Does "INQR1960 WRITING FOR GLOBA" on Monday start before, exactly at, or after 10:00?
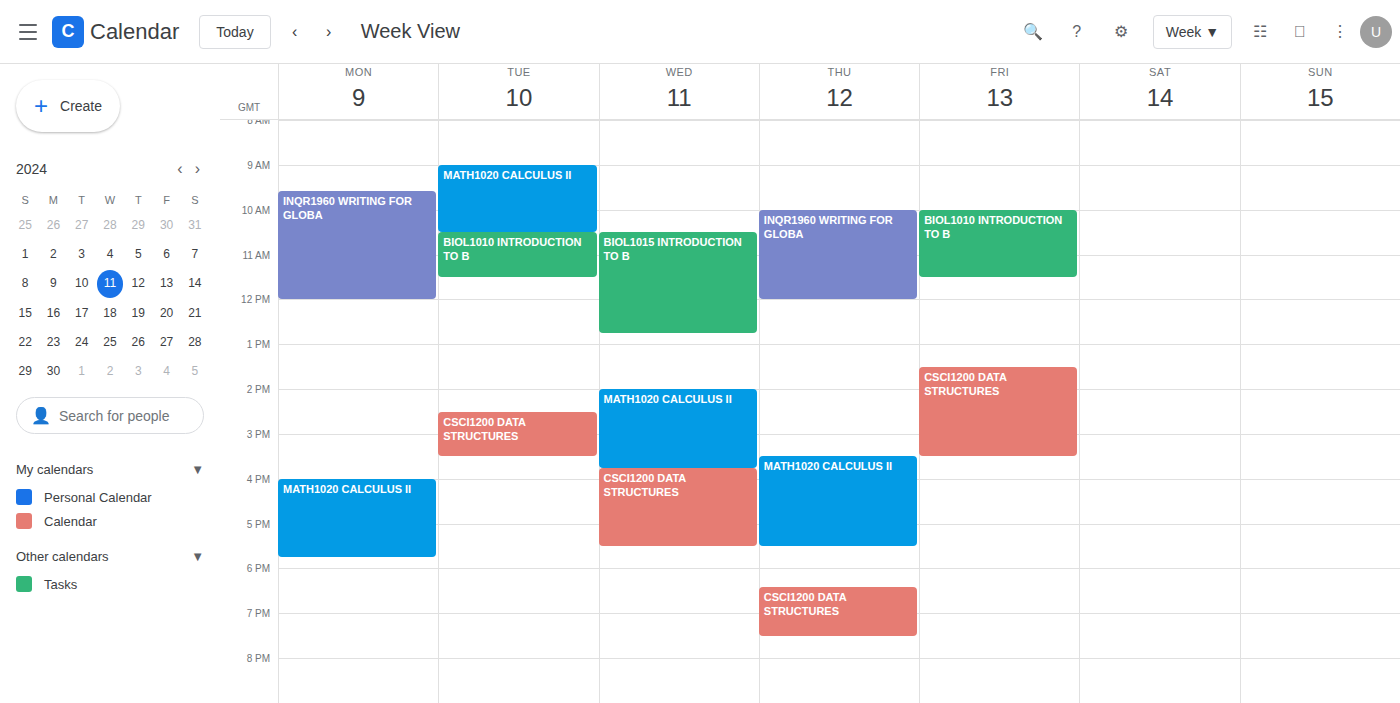
09:35 -- before 10:00, 25 minutes above the 10:00 line.